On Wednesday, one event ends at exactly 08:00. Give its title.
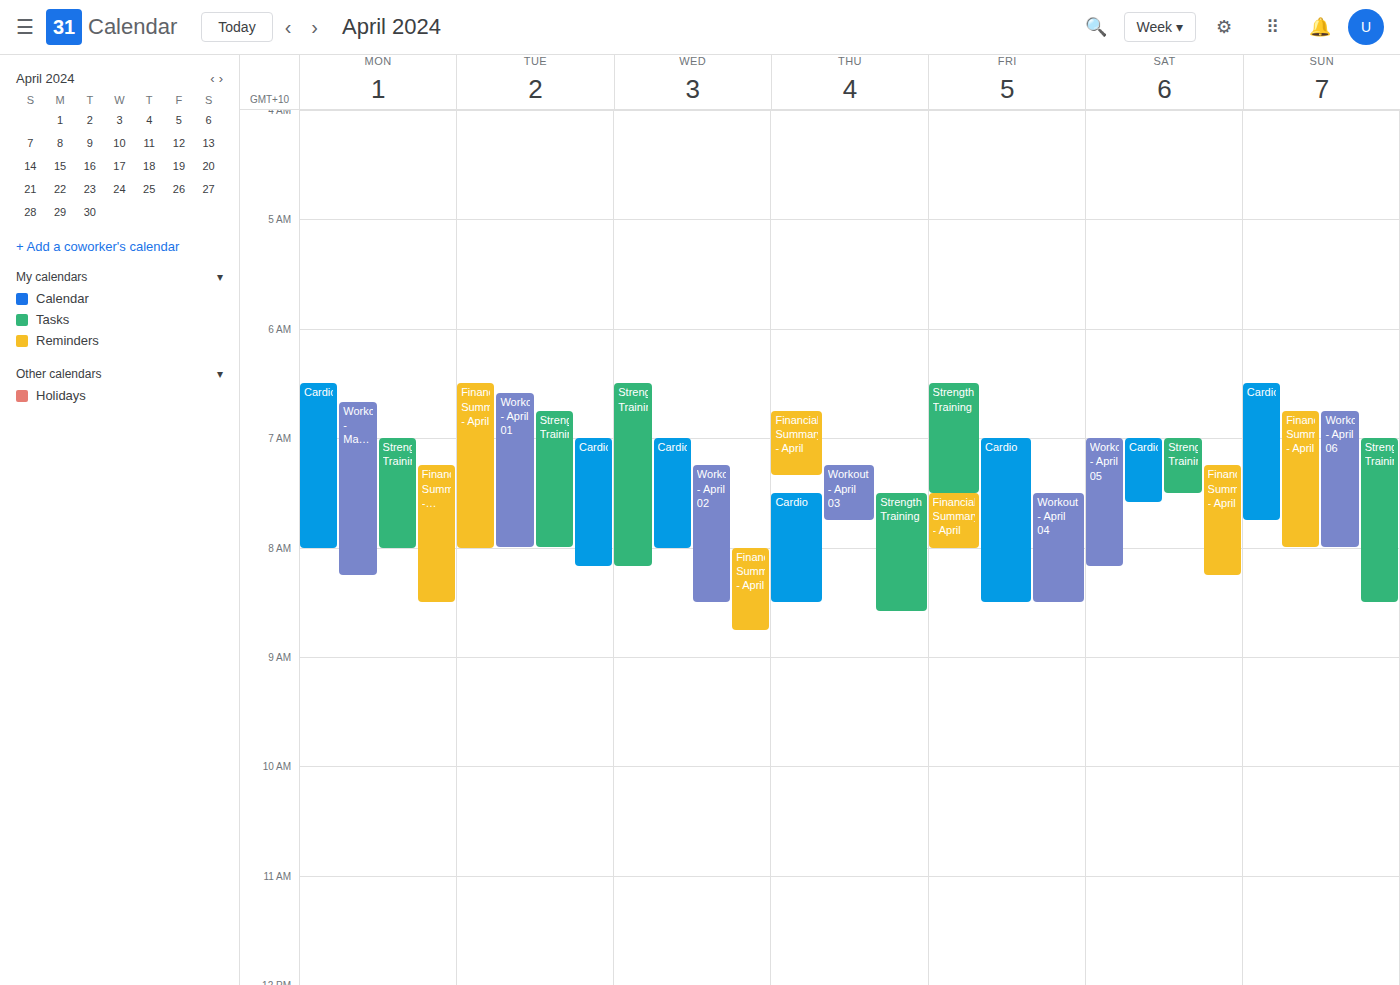
"Cardio"